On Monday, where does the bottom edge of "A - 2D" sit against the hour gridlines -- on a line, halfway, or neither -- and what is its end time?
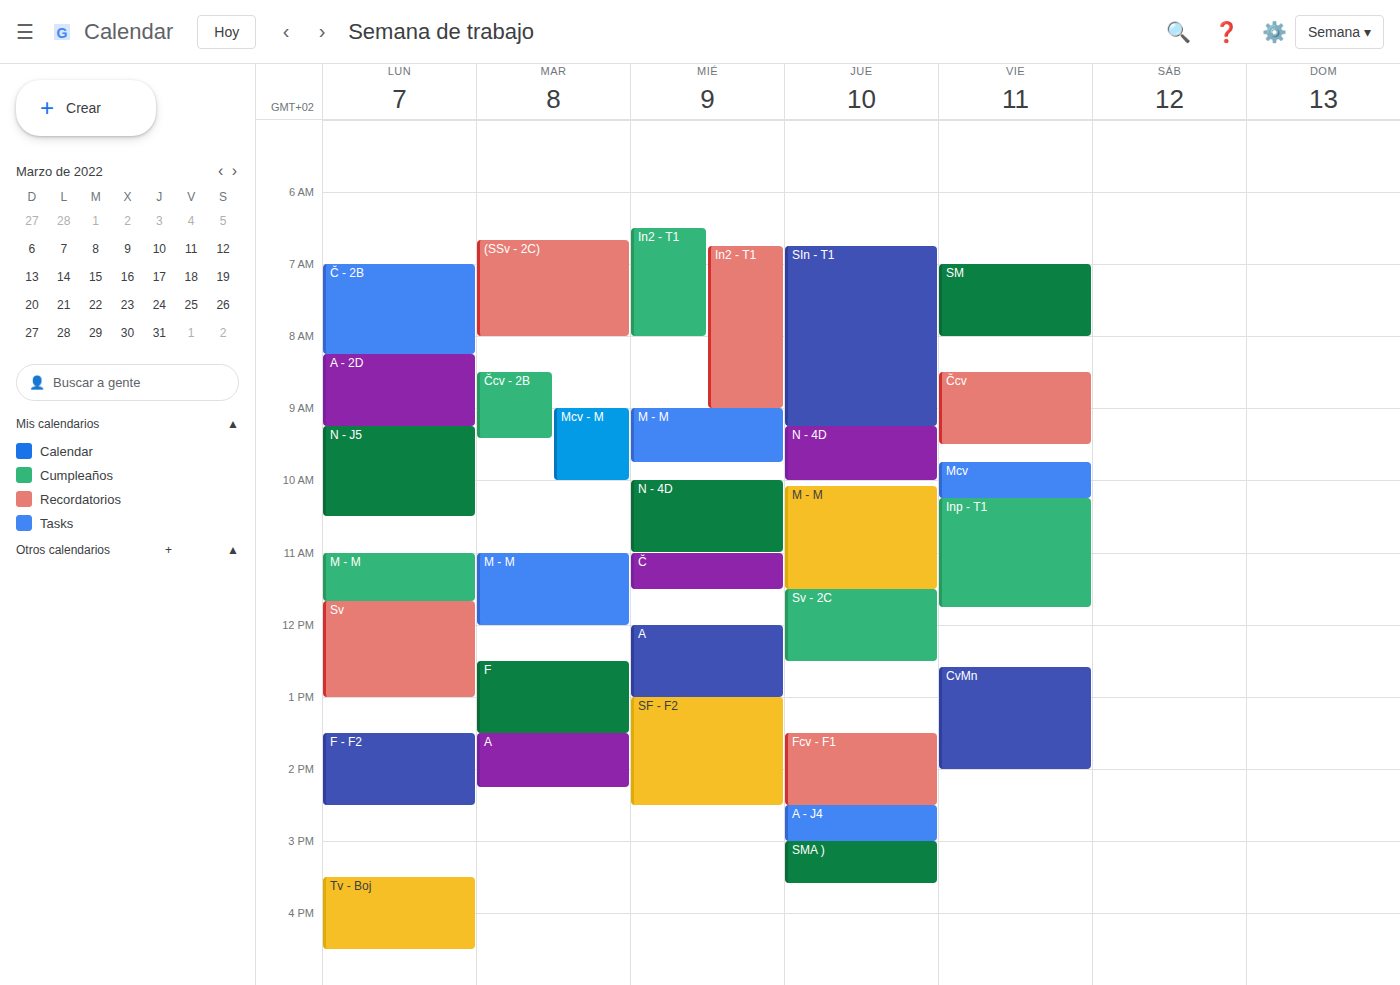
09:15 -- neither: a quarter of the way from the 09:00 line to the 10:00 line.